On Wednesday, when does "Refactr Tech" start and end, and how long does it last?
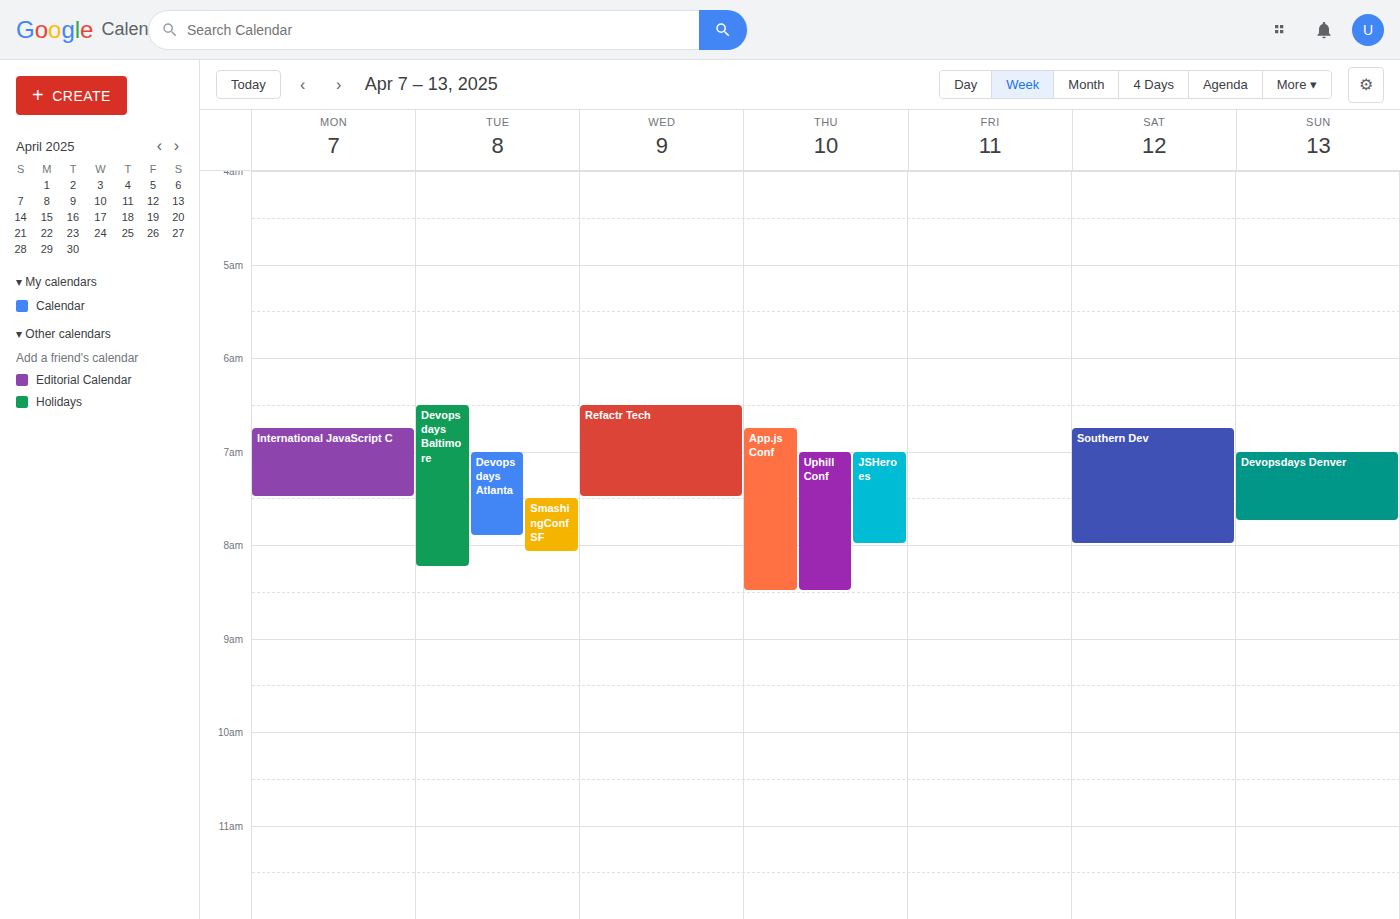
6:30 AM to 7:30 AM, 1 hour